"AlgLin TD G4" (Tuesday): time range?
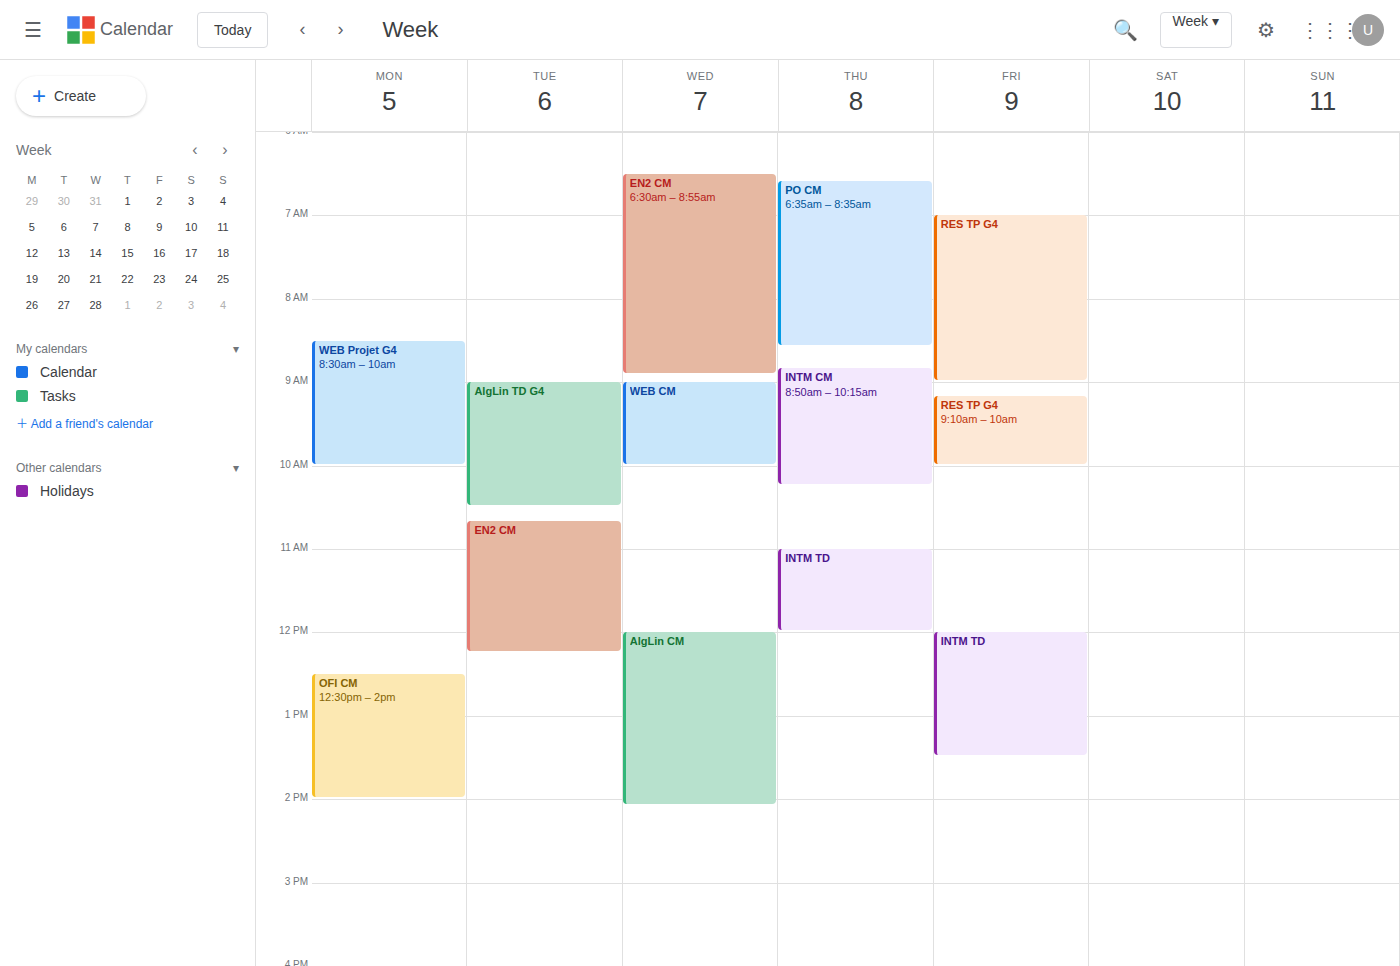
9:00 AM to 10:30 AM